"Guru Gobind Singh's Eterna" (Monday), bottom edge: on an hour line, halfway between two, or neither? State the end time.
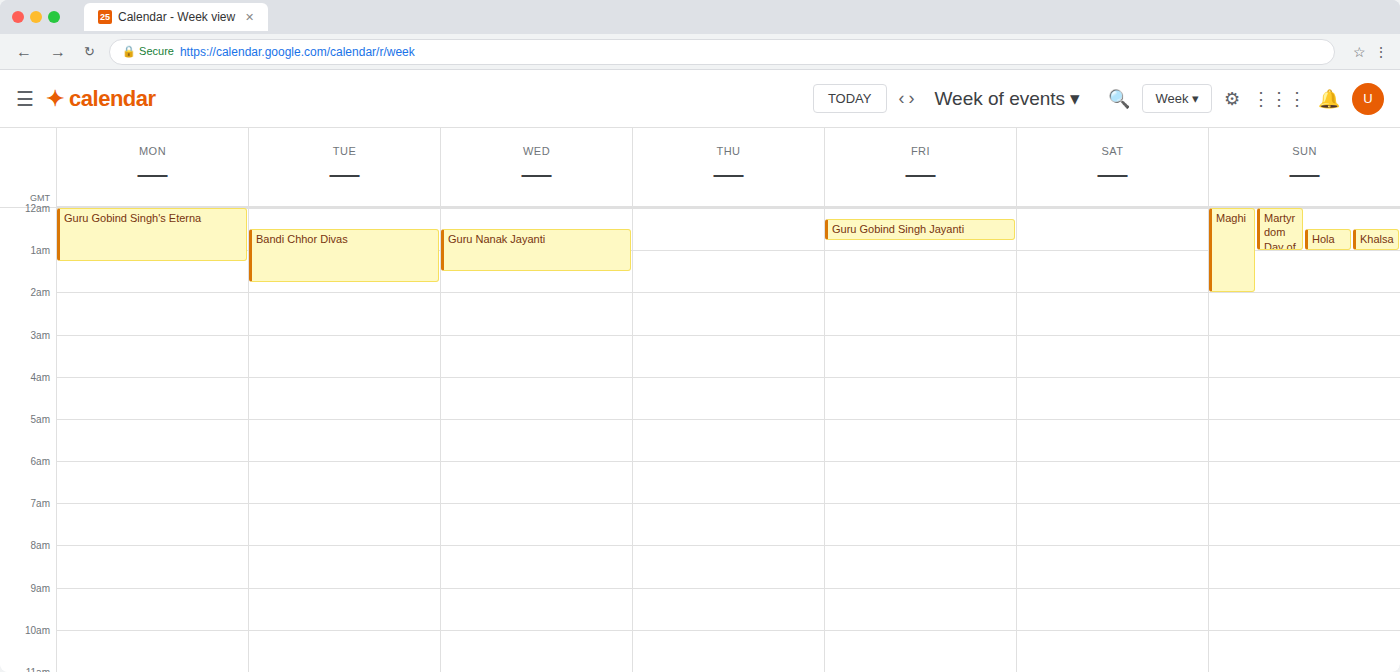
1:15 AM -- neither: a quarter of the way from the 1 AM line to the 2 AM line.